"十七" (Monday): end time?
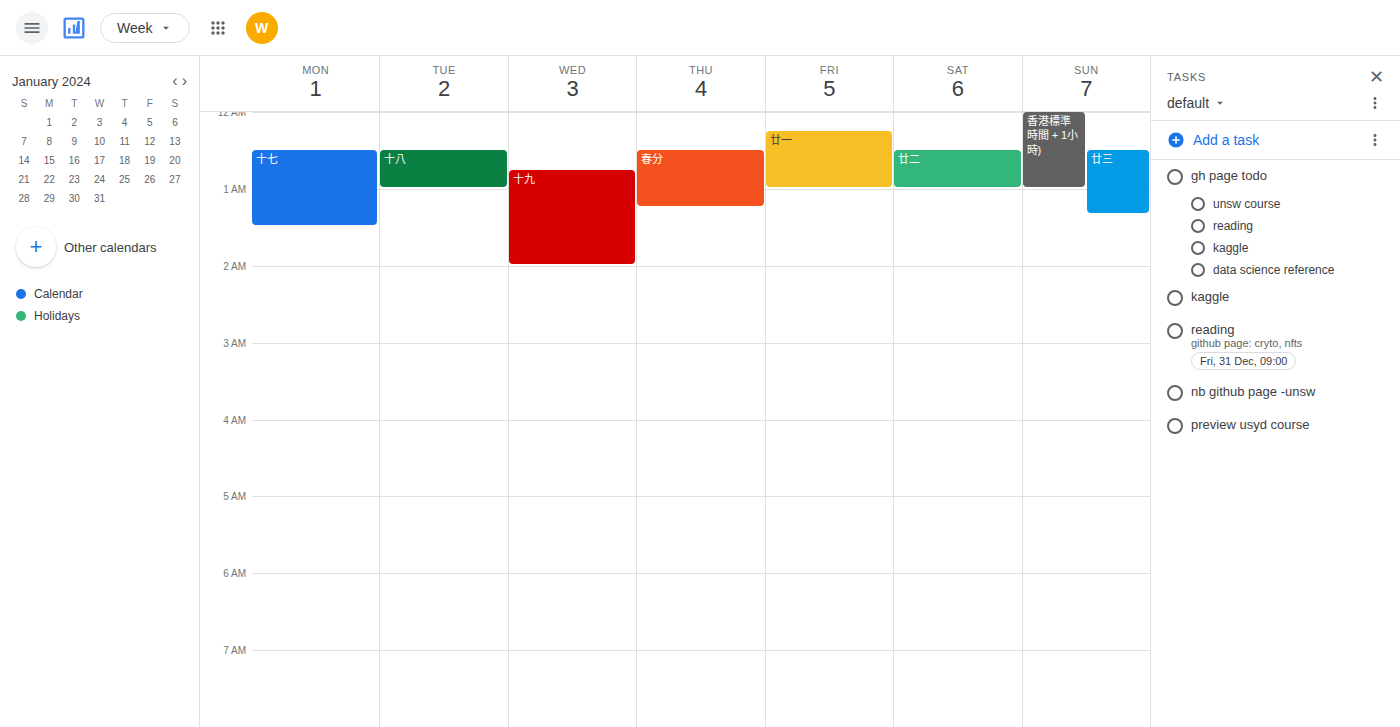
1:30 AM